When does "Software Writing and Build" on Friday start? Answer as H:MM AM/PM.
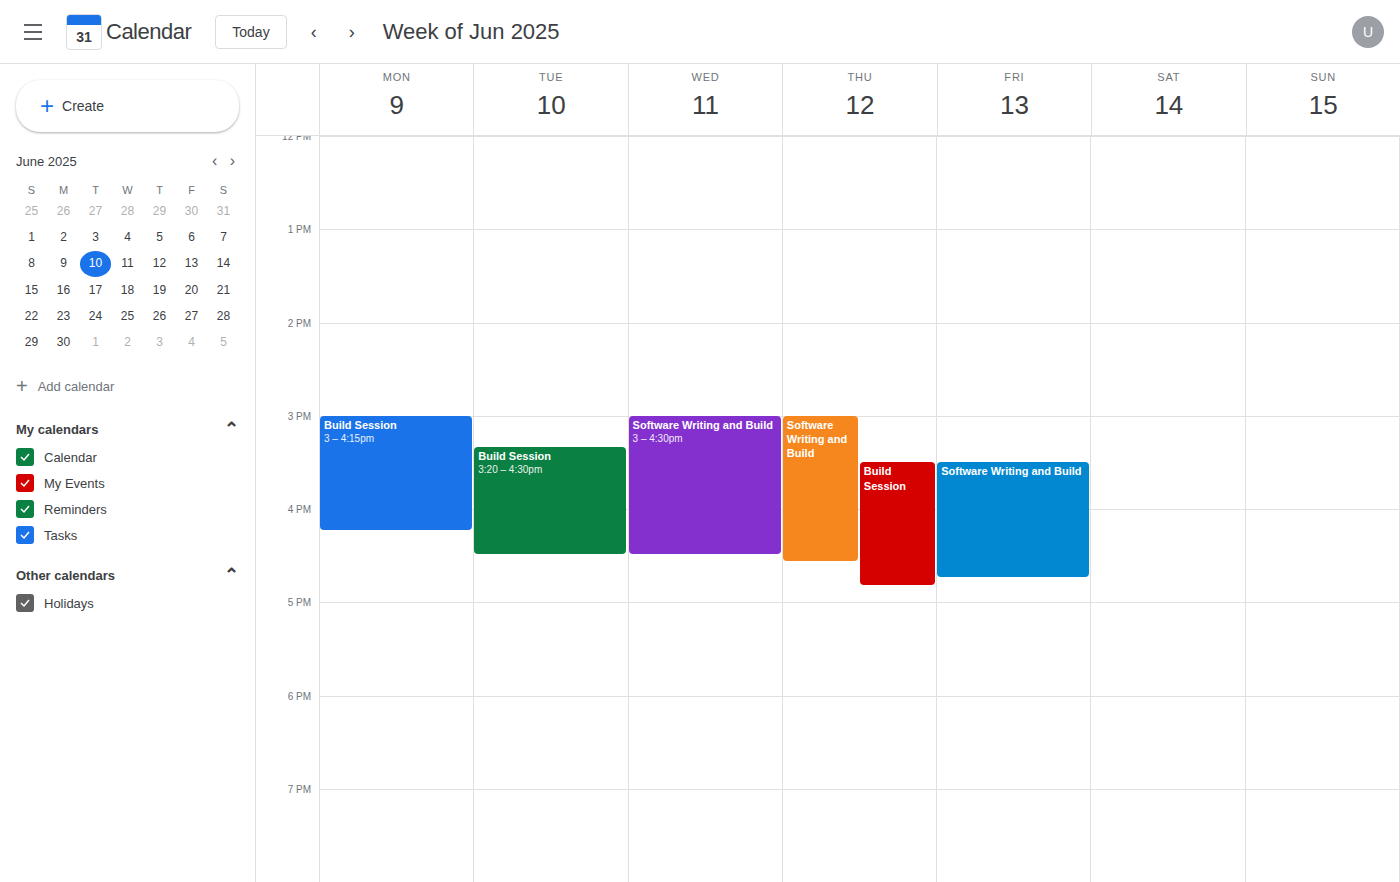
3:30 PM